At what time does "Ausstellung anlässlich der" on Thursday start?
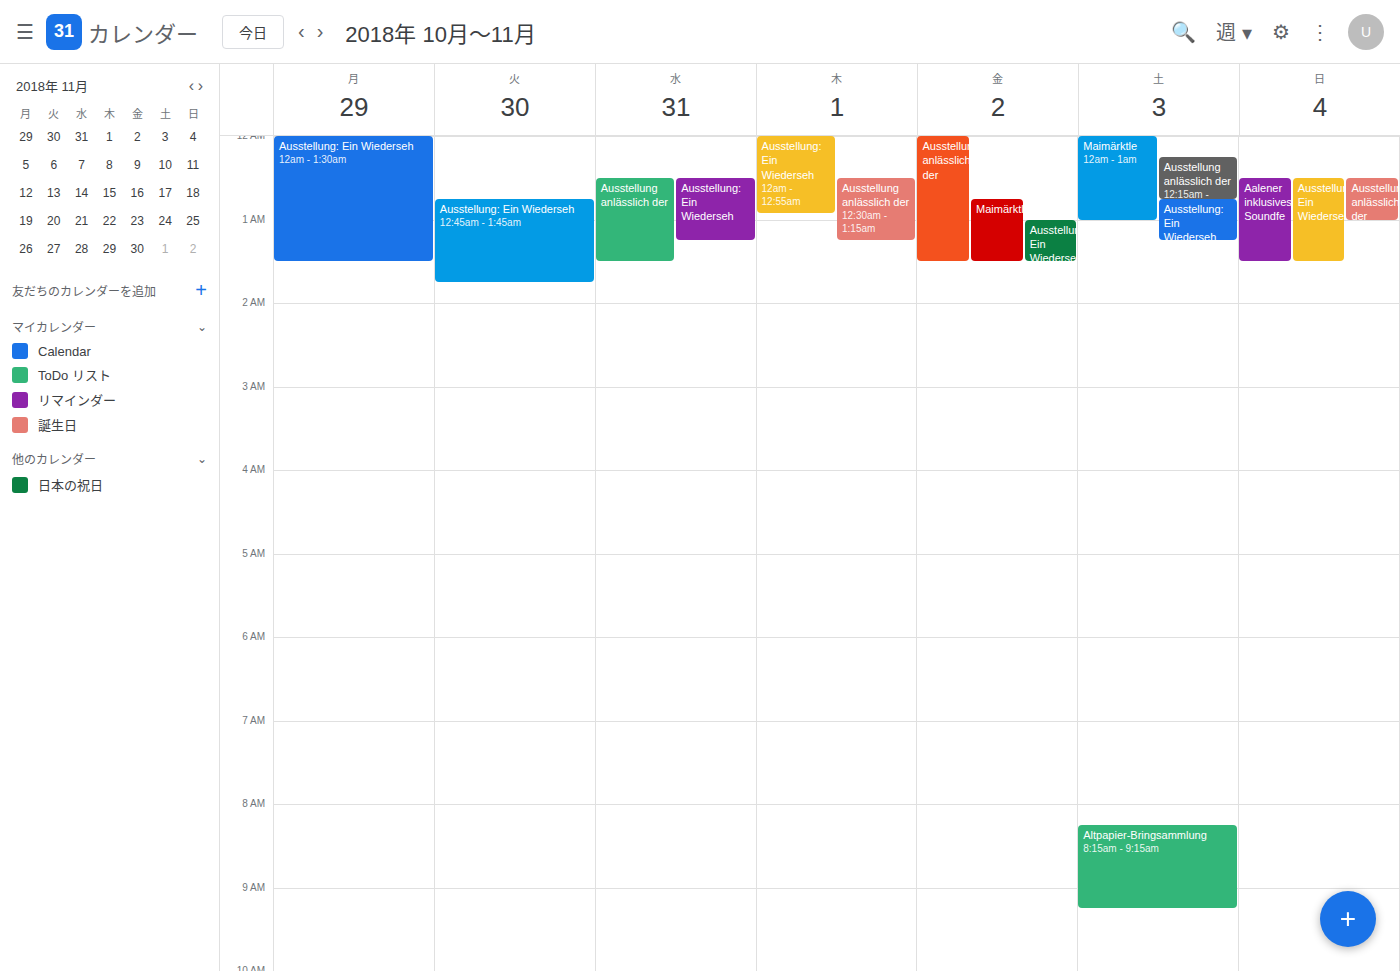
12:30 AM